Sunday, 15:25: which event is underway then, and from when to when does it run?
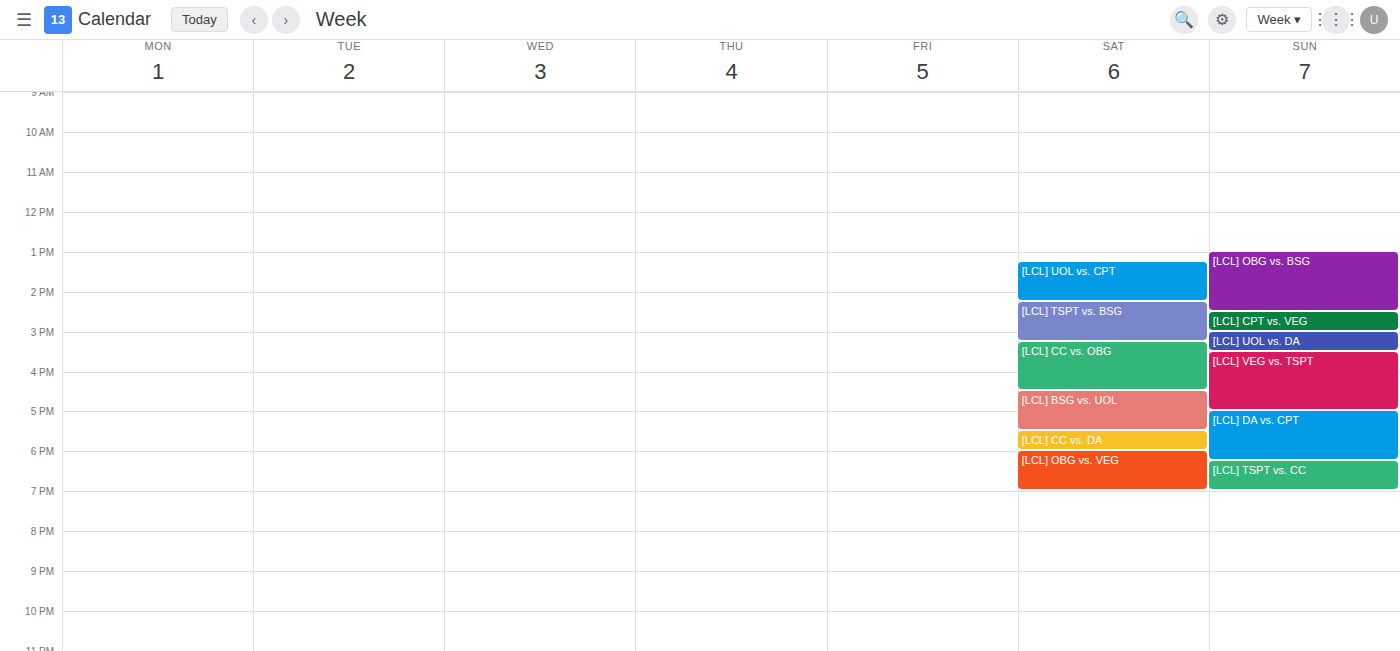
"[LCL] UOL vs. DA", 15:00 to 15:30